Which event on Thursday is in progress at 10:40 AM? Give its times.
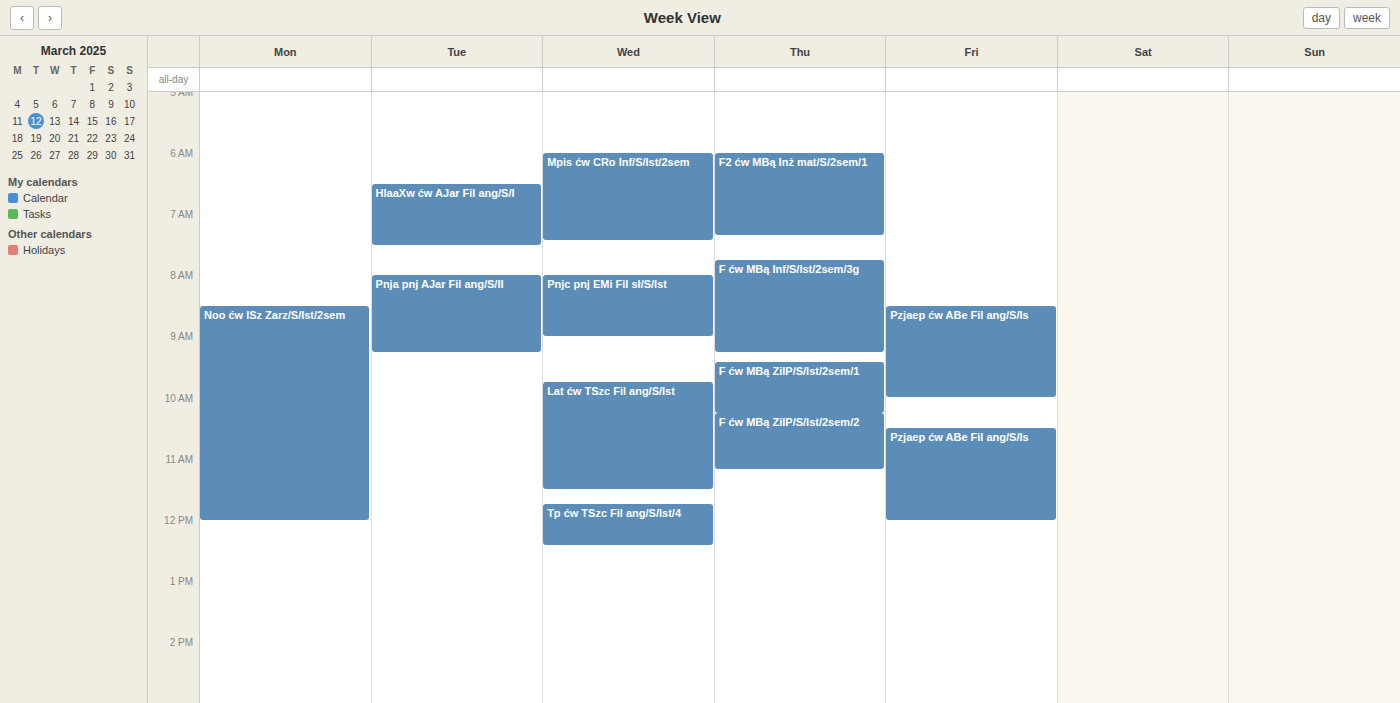
"F ćw MBą ZiIP/S/Ist/2sem/2", 10:15 AM to 11:10 AM